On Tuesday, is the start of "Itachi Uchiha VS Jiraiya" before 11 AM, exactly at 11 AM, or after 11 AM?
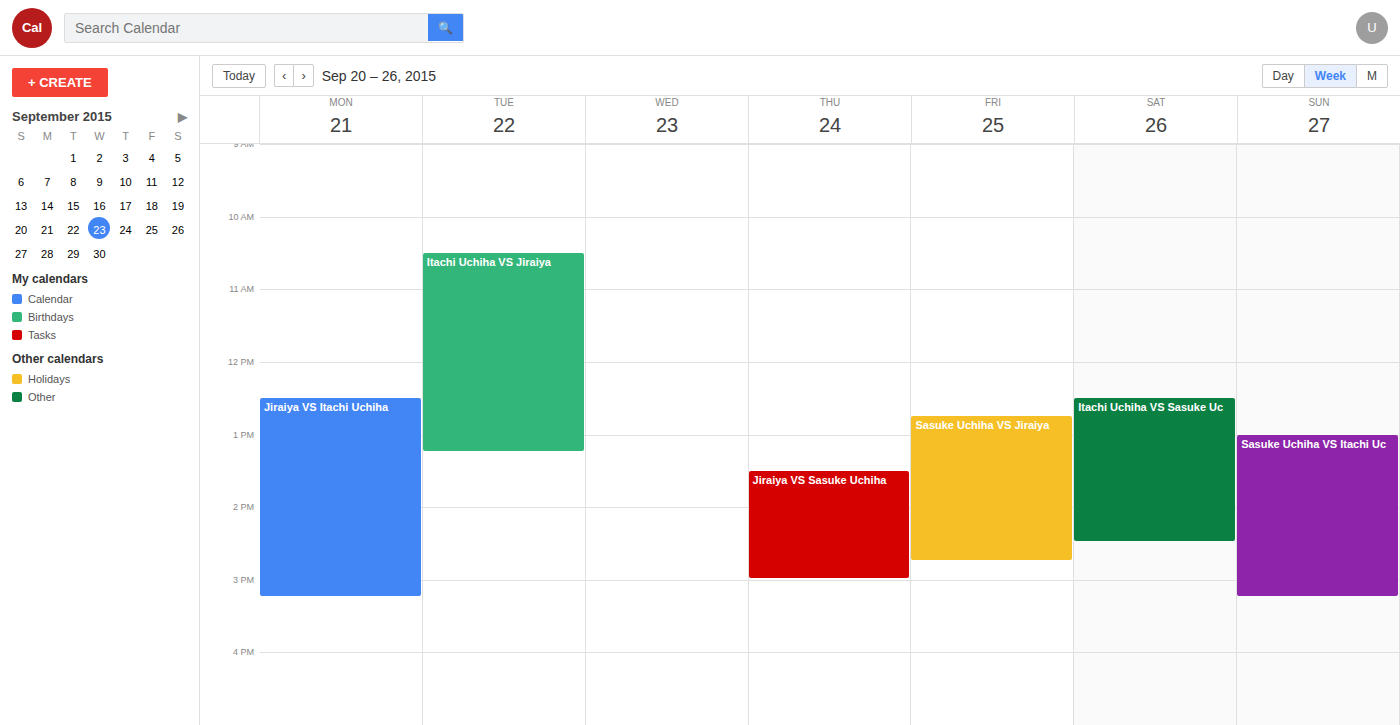
10:30 AM -- before 11 AM, 30 minutes above the 11 AM line.